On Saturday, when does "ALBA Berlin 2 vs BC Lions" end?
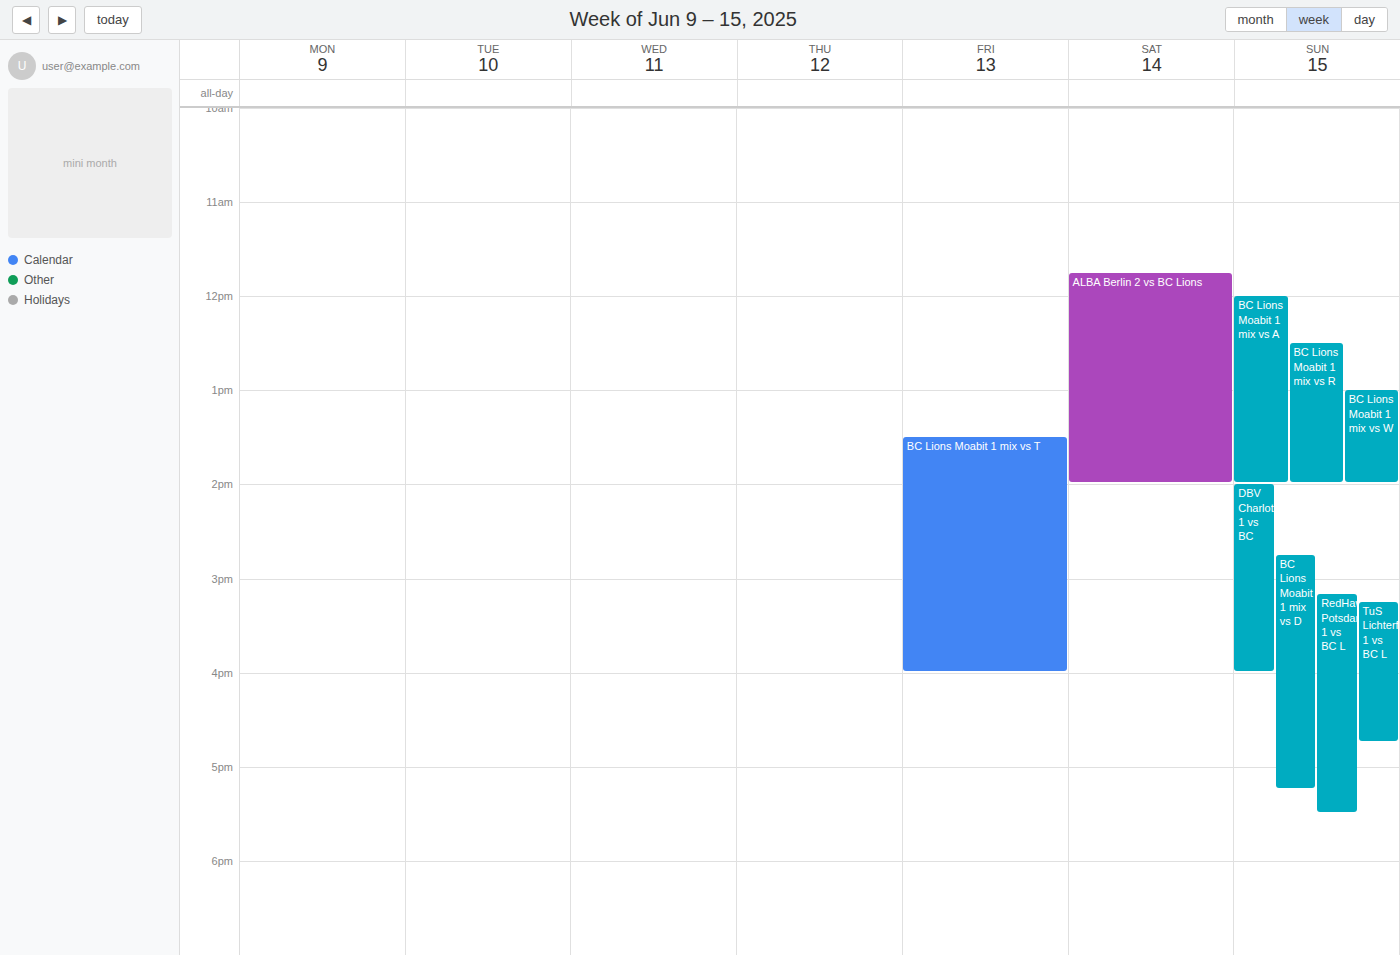
2:00 PM